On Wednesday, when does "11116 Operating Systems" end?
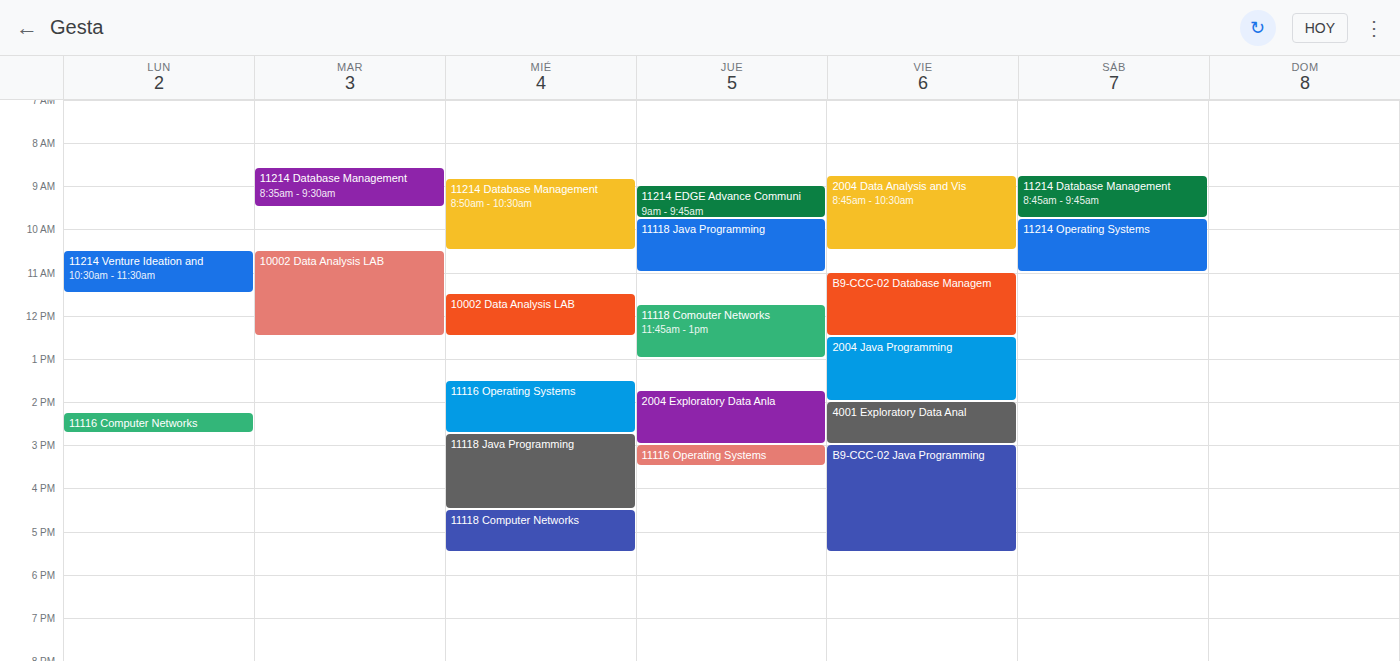
14:45